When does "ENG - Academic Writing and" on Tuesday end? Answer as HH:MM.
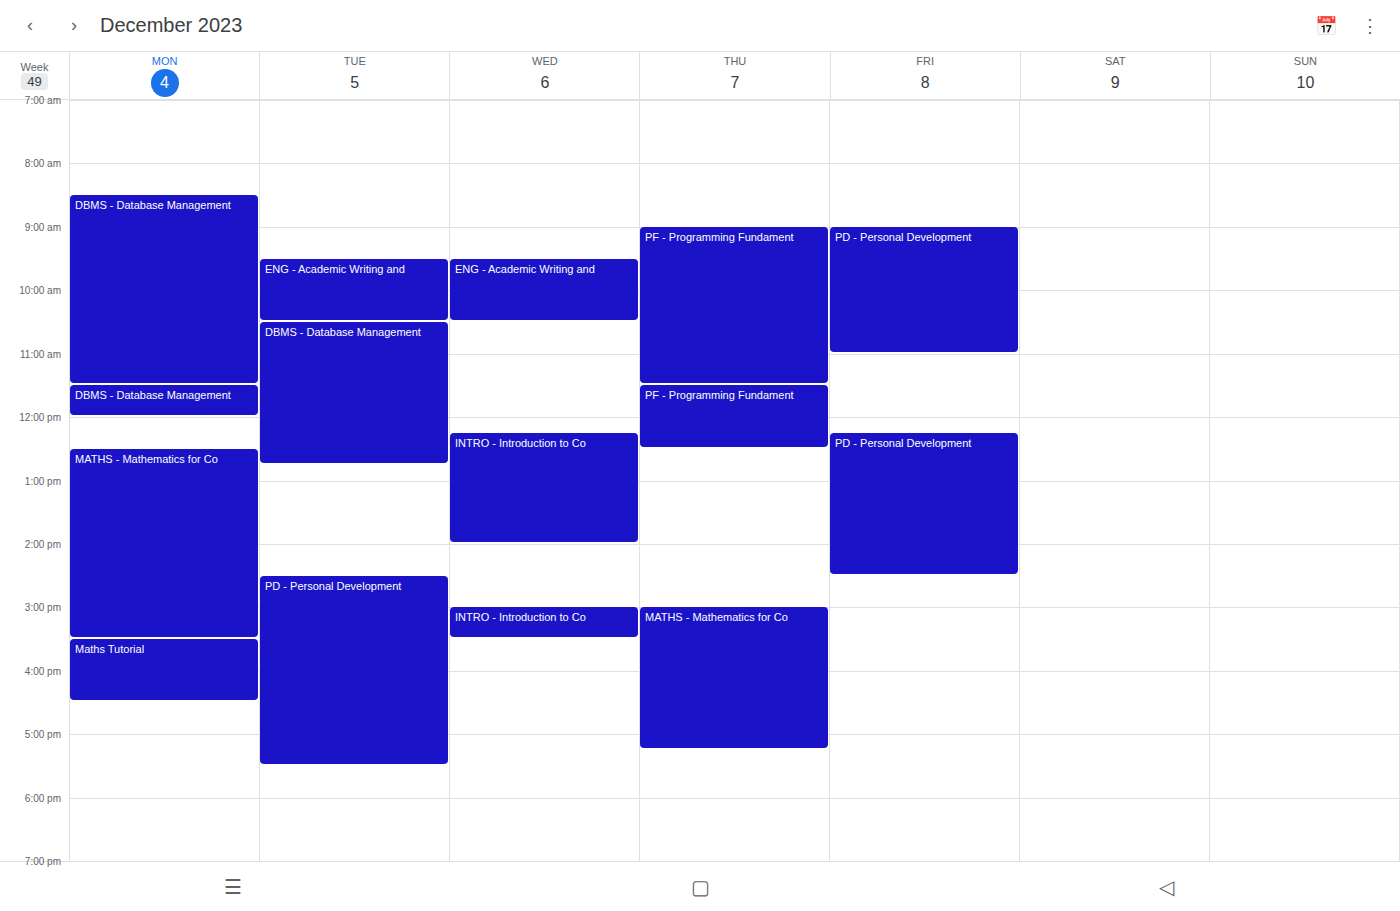
10:30